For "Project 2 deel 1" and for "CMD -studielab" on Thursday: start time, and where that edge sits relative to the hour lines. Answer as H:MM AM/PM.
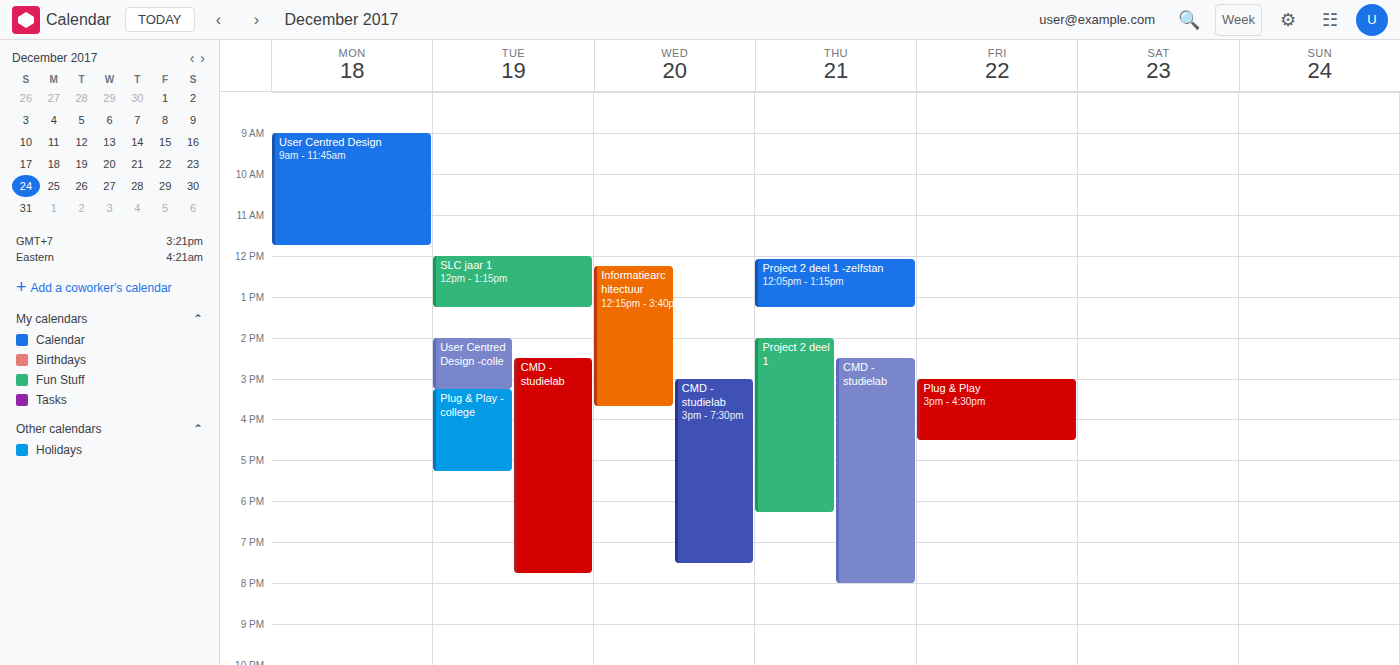
"Project 2 deel 1": 2:00 PM, exactly on the 2 PM line. "CMD -studielab": 2:30 PM, halfway between the 2 PM and 3 PM lines.